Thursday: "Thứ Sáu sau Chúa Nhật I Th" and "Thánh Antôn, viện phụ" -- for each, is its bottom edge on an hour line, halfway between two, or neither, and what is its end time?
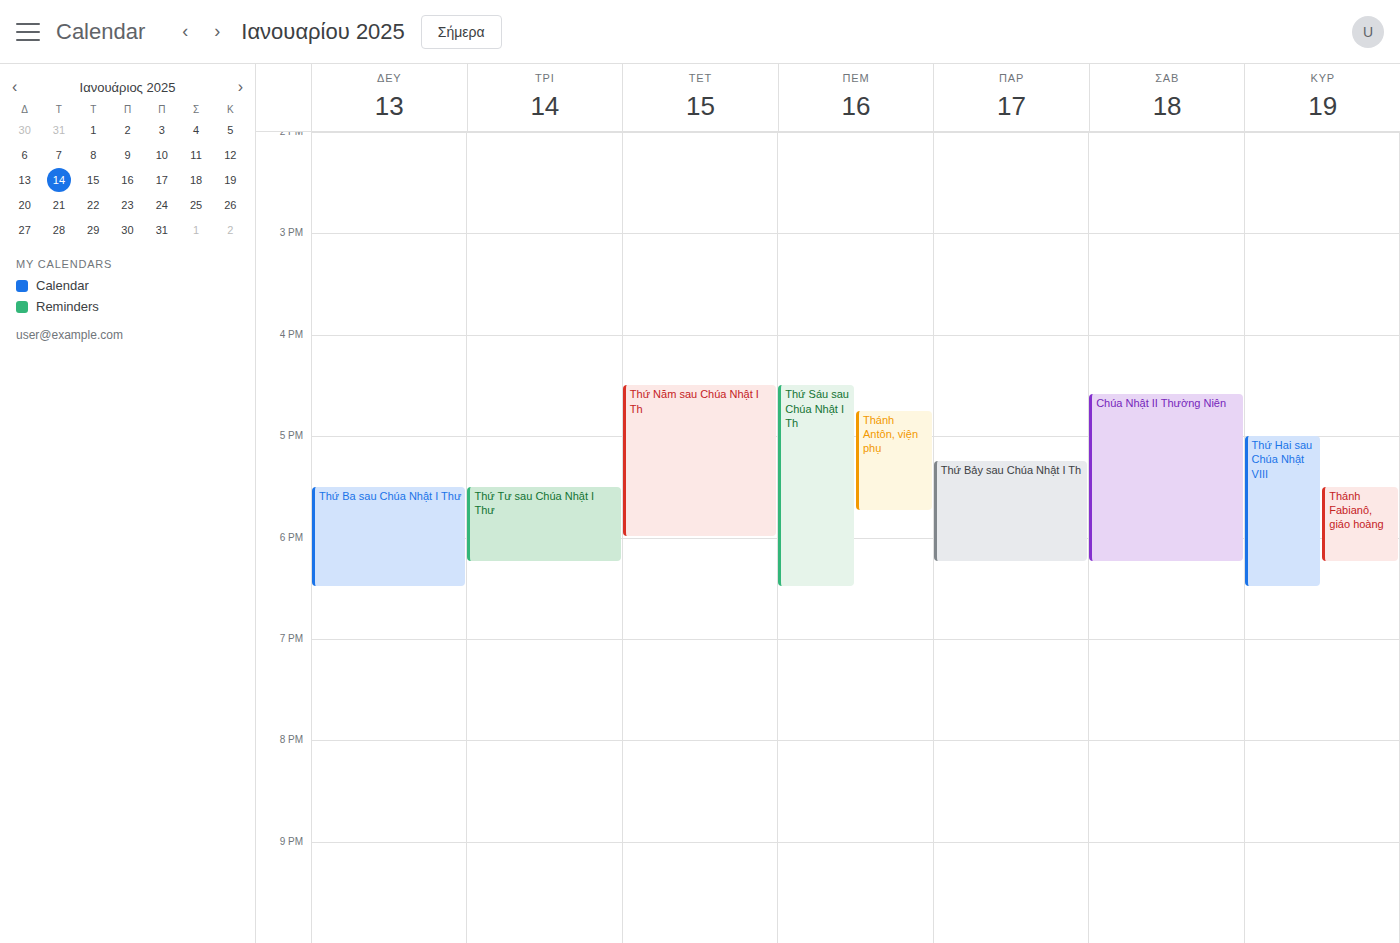
"Thứ Sáu sau Chúa Nhật I Th": 6:30 PM, halfway between the 6 PM and 7 PM lines. "Thánh Antôn, viện phụ": 5:45 PM, neither: three quarters of the way from the 5 PM line to the 6 PM line.